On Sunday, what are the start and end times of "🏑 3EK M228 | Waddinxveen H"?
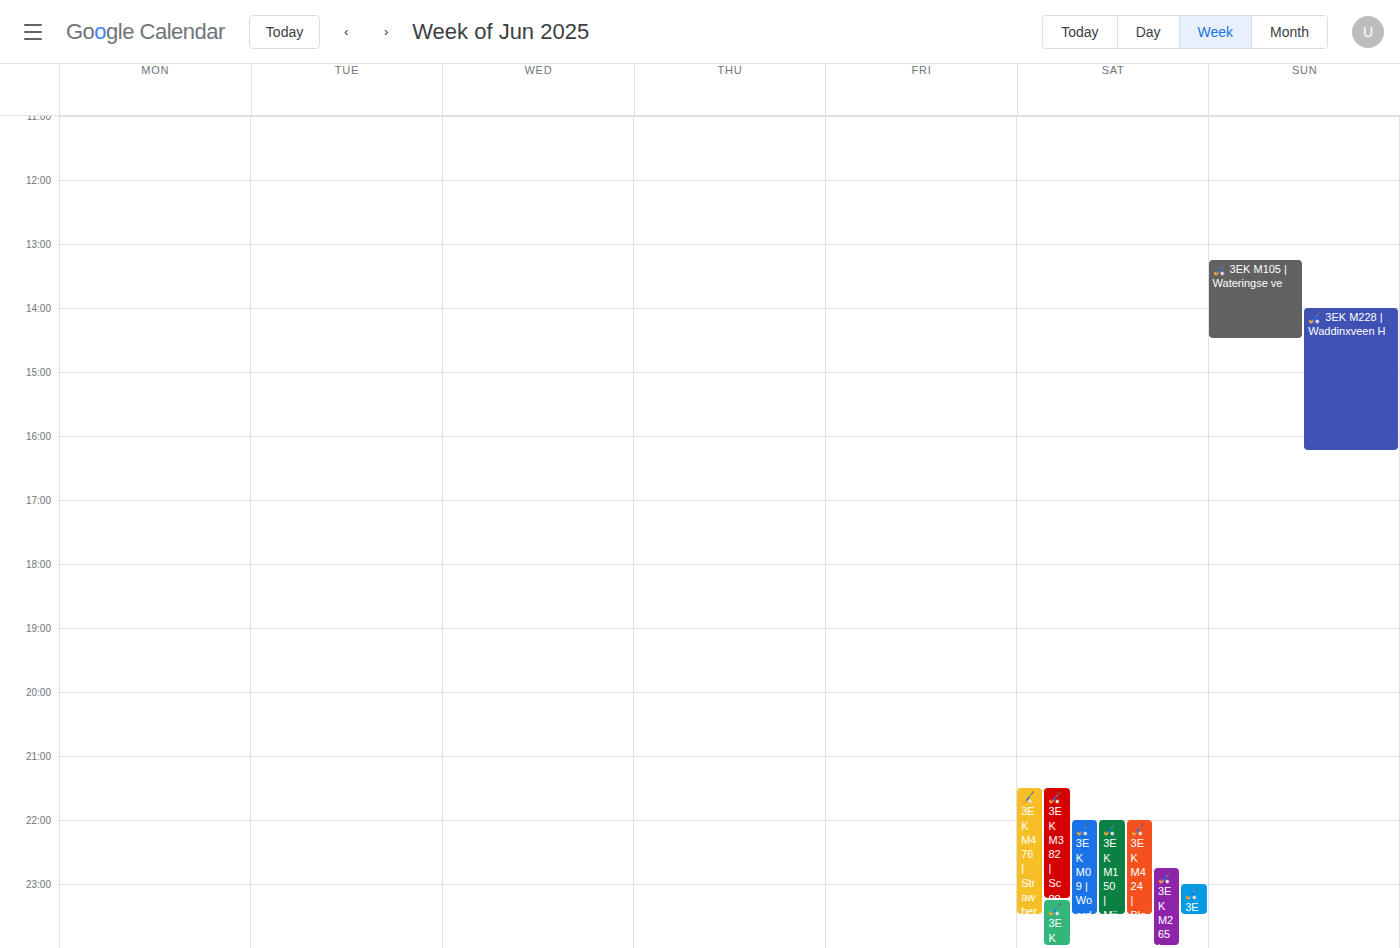
2:00 PM to 4:15 PM